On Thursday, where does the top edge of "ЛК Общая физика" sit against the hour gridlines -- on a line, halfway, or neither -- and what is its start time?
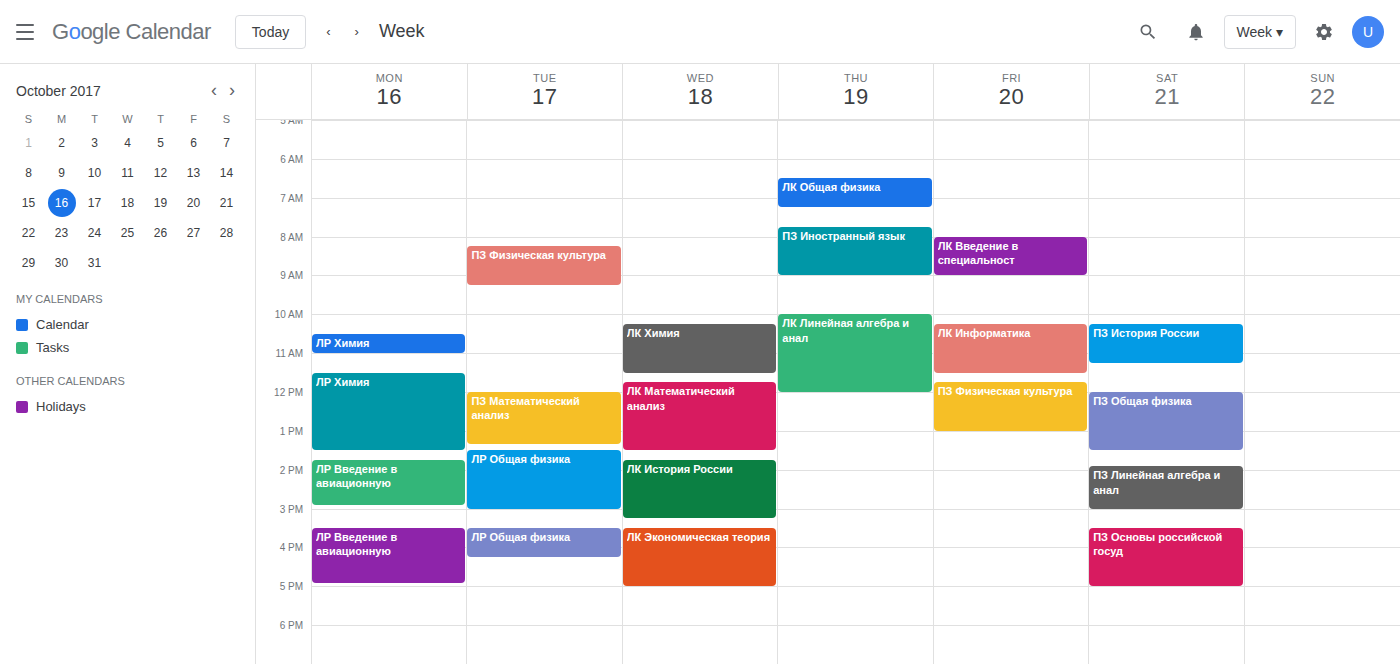
6:30 AM -- halfway between the 6 AM and 7 AM lines.